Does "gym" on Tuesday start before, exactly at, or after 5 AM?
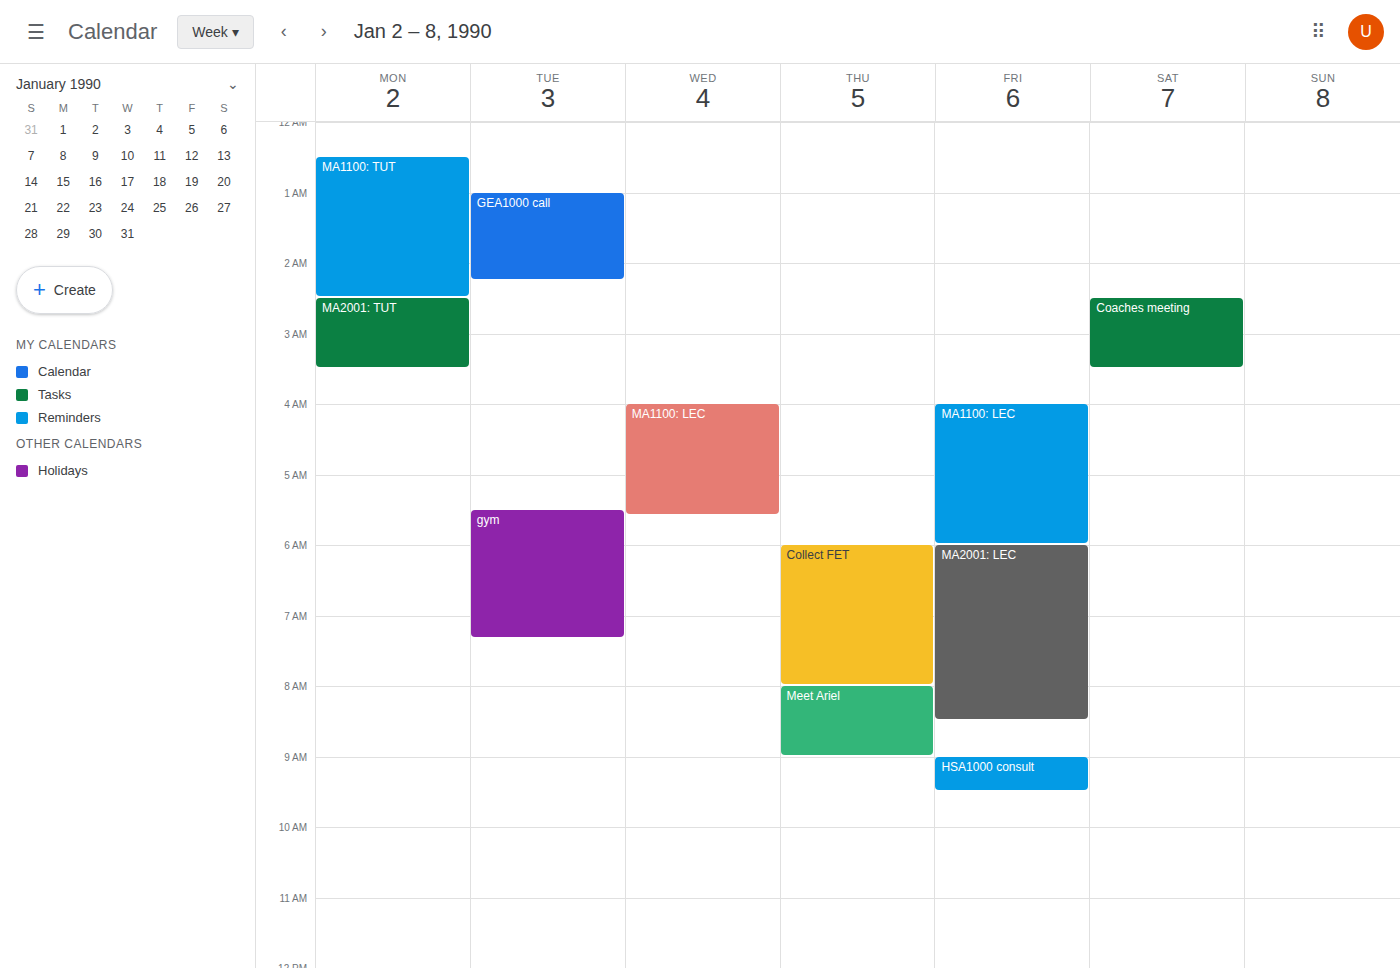
5:30 AM -- after 5 AM, 30 minutes below the 5 AM line.